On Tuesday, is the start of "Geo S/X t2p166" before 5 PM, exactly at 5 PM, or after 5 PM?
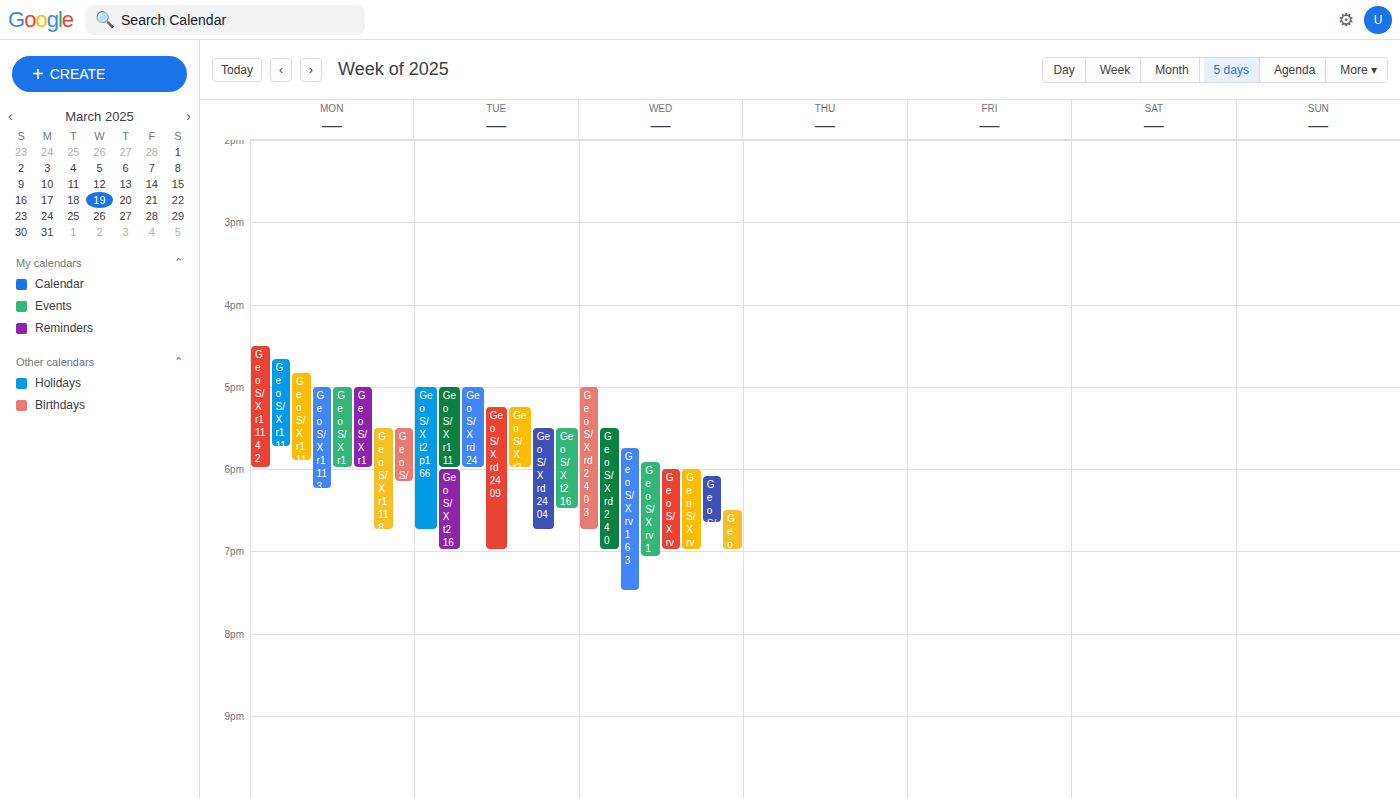
5:00 PM -- exactly at 5 PM, on the 5 PM line.